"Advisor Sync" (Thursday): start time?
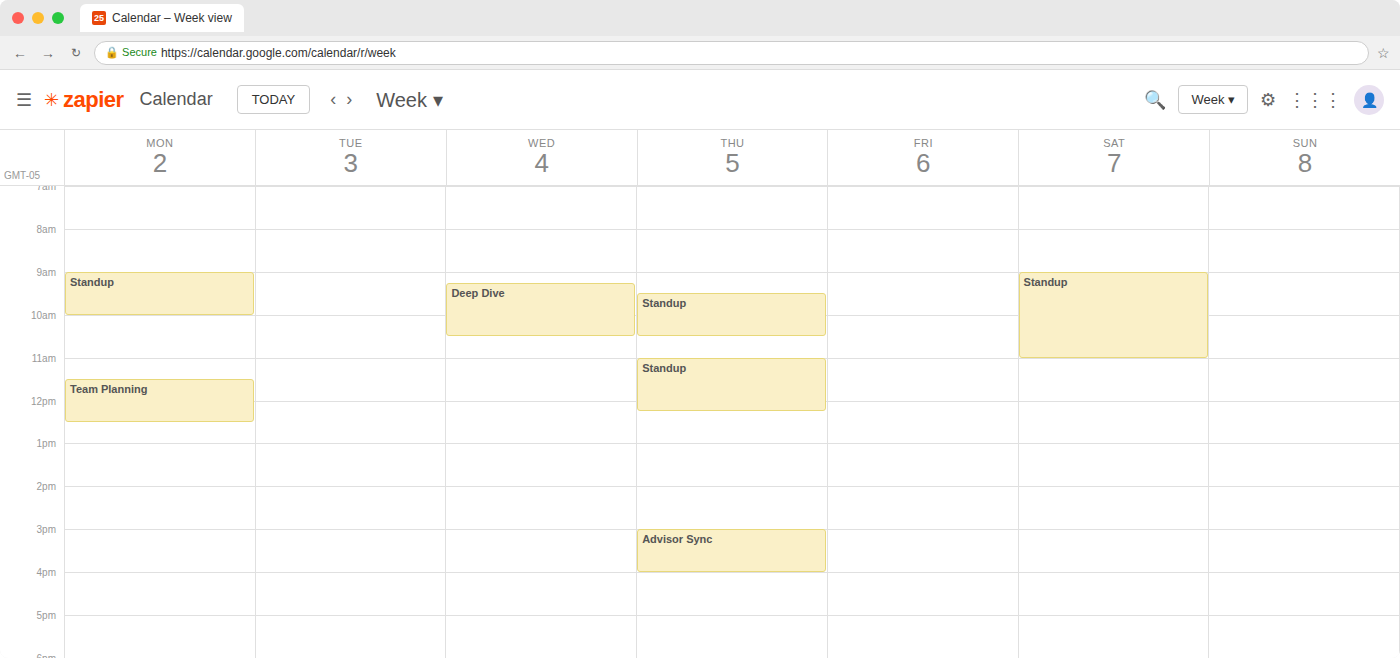
3:00 PM